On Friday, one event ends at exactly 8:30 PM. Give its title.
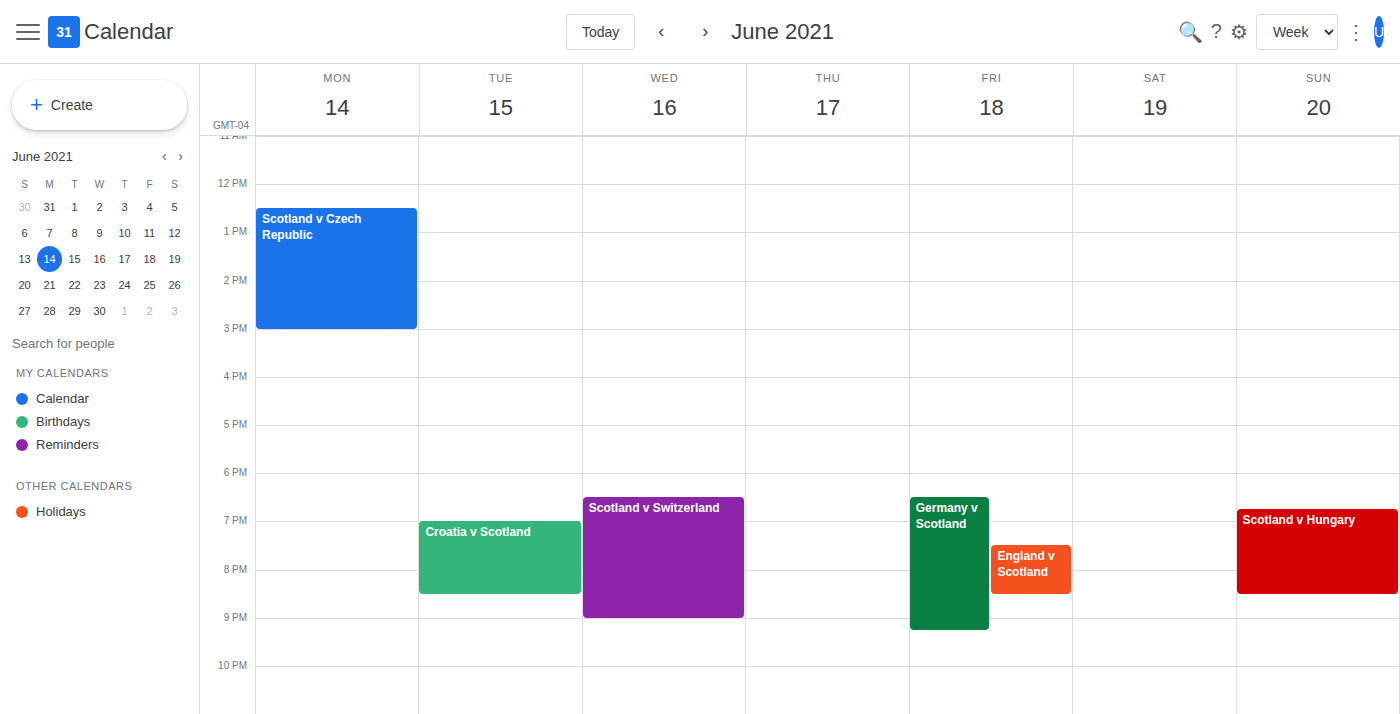
"England v Scotland"